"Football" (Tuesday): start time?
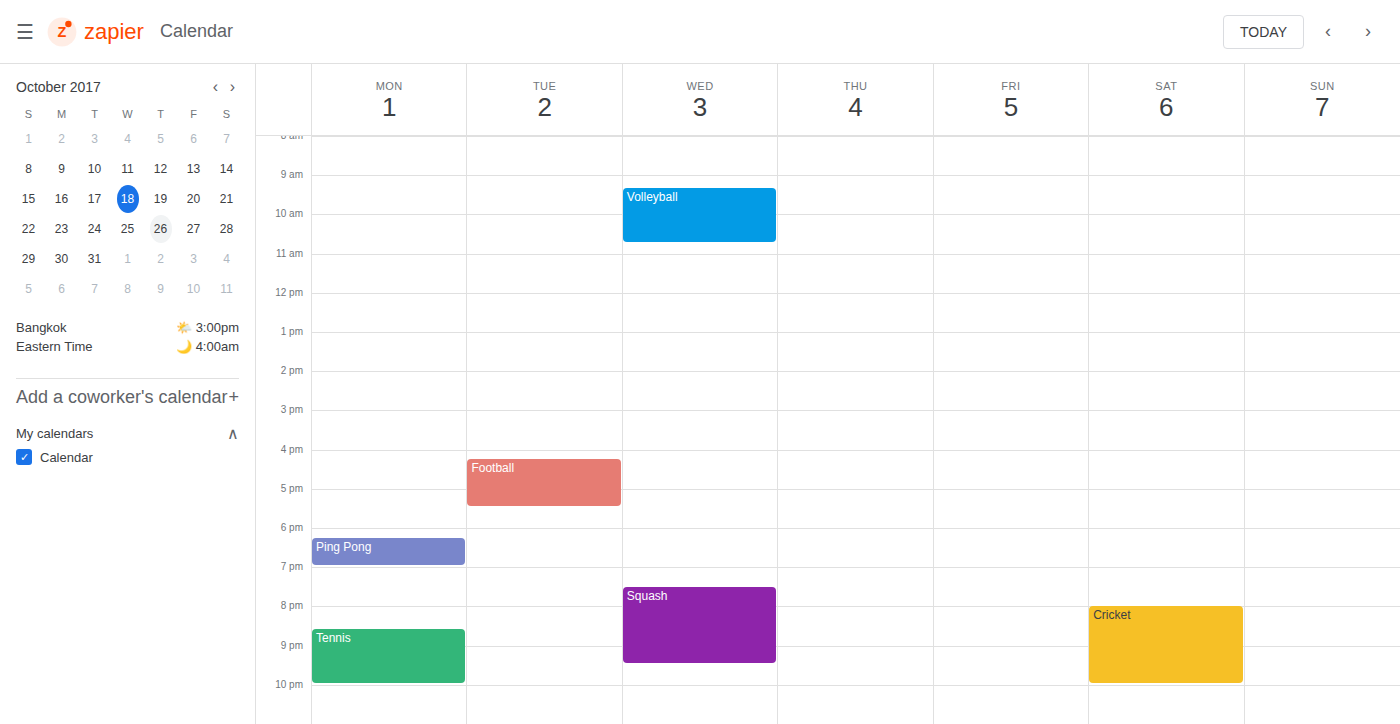
4:15 PM